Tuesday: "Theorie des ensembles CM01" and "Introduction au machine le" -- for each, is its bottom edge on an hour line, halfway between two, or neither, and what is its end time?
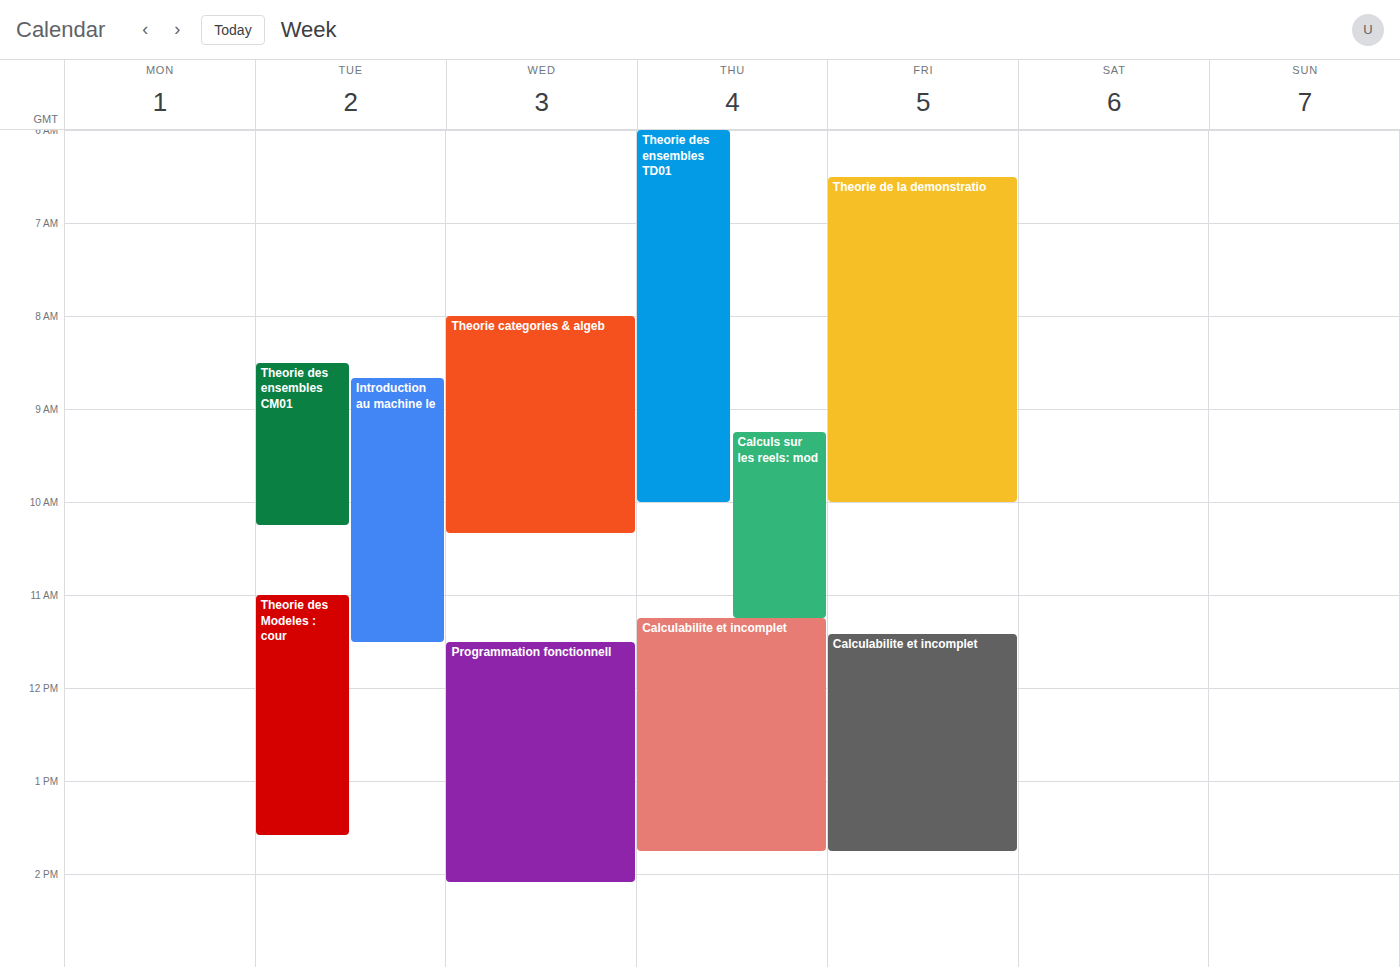
"Theorie des ensembles CM01": 10:15 AM, neither: a quarter of the way from the 10 AM line to the 11 AM line. "Introduction au machine le": 11:30 AM, halfway between the 11 AM and 12 PM lines.